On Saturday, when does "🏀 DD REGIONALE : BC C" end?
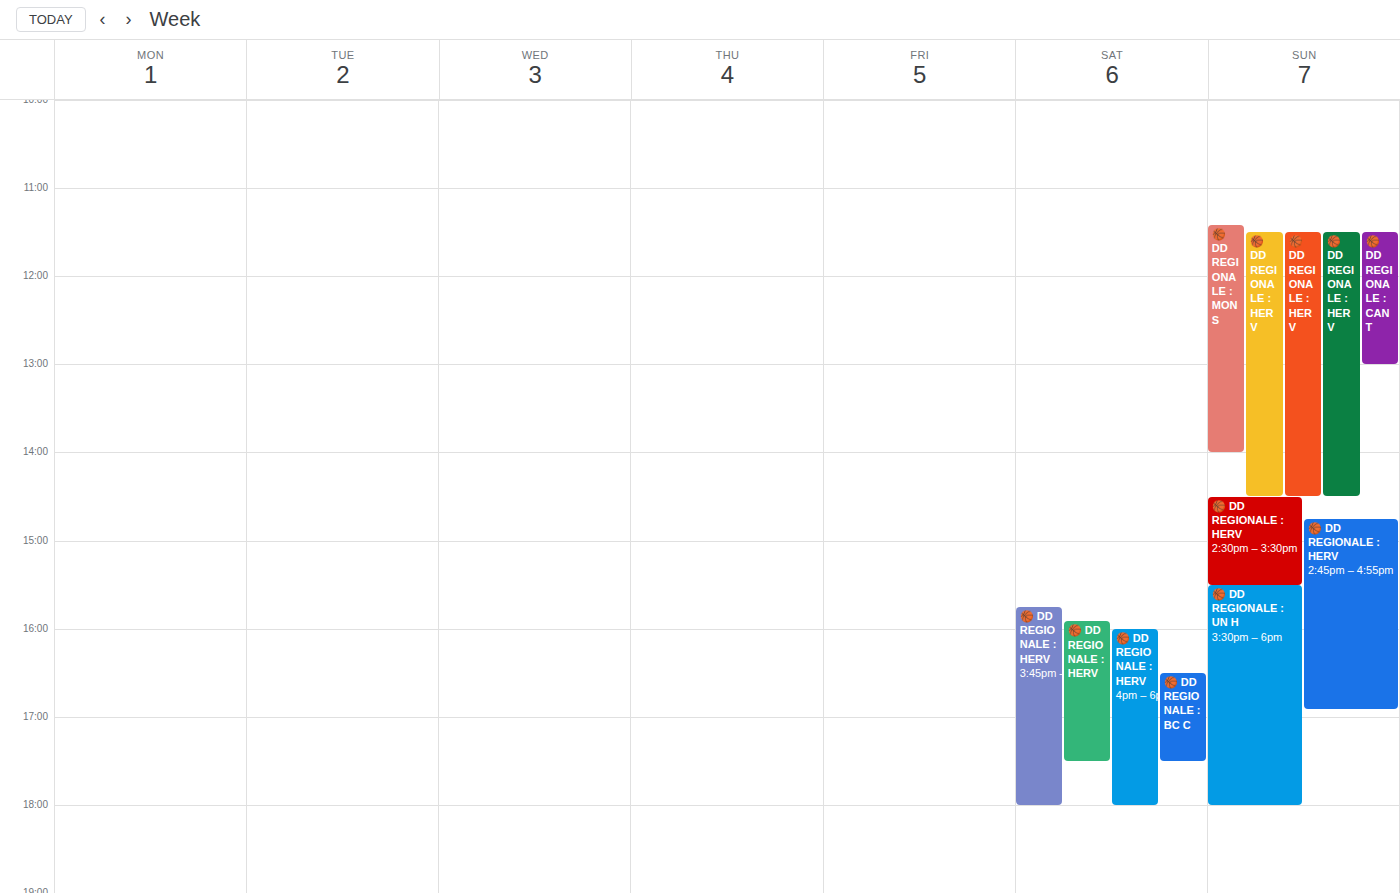
17:30